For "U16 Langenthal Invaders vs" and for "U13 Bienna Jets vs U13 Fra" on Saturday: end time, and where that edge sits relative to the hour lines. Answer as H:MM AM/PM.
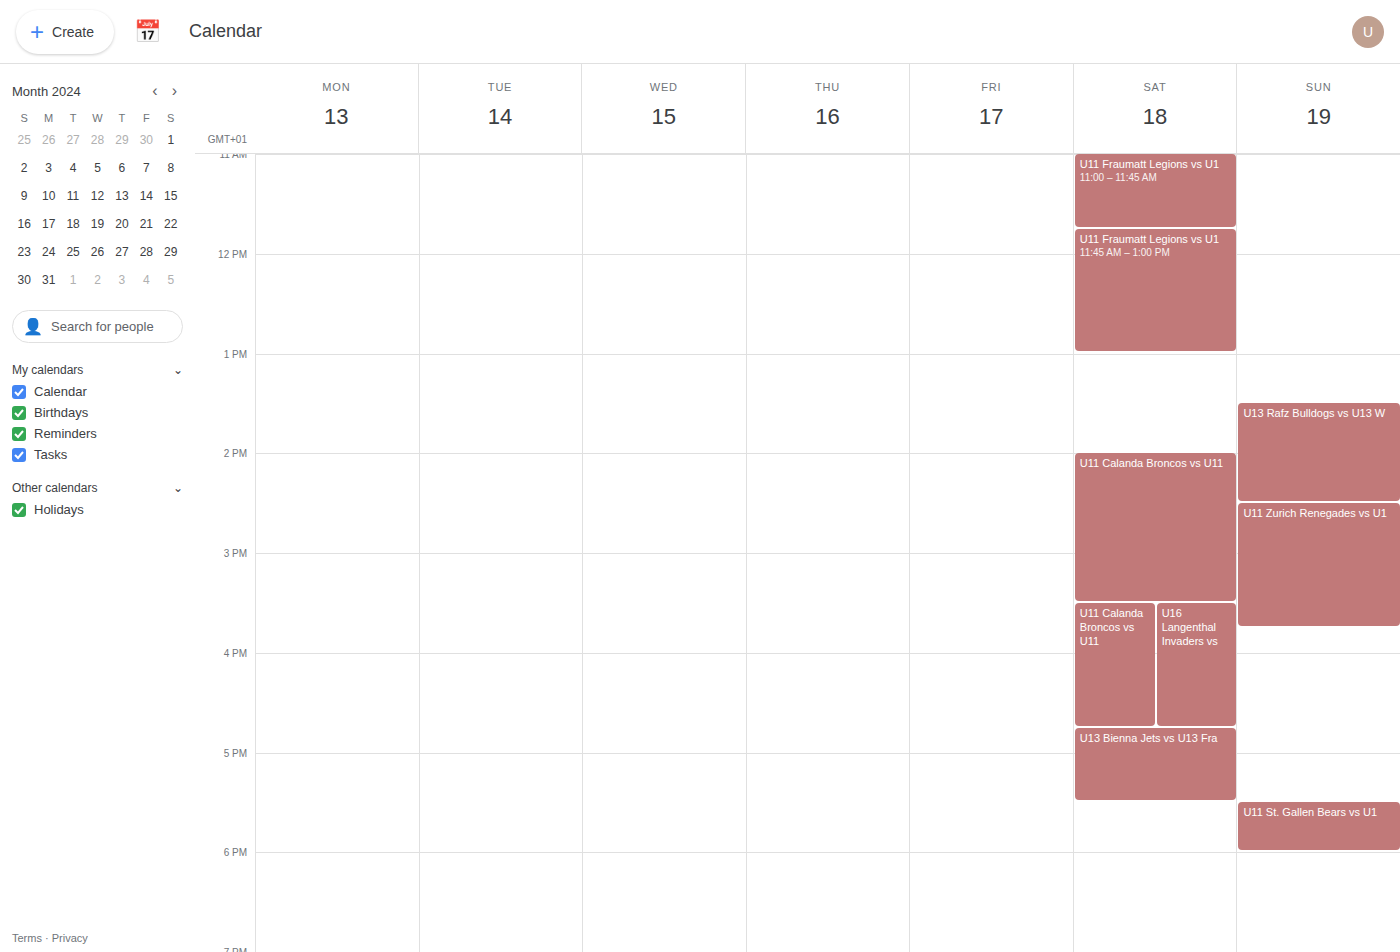
"U16 Langenthal Invaders vs": 4:45 PM, neither: three quarters of the way from the 4 PM line to the 5 PM line. "U13 Bienna Jets vs U13 Fra": 5:30 PM, halfway between the 5 PM and 6 PM lines.